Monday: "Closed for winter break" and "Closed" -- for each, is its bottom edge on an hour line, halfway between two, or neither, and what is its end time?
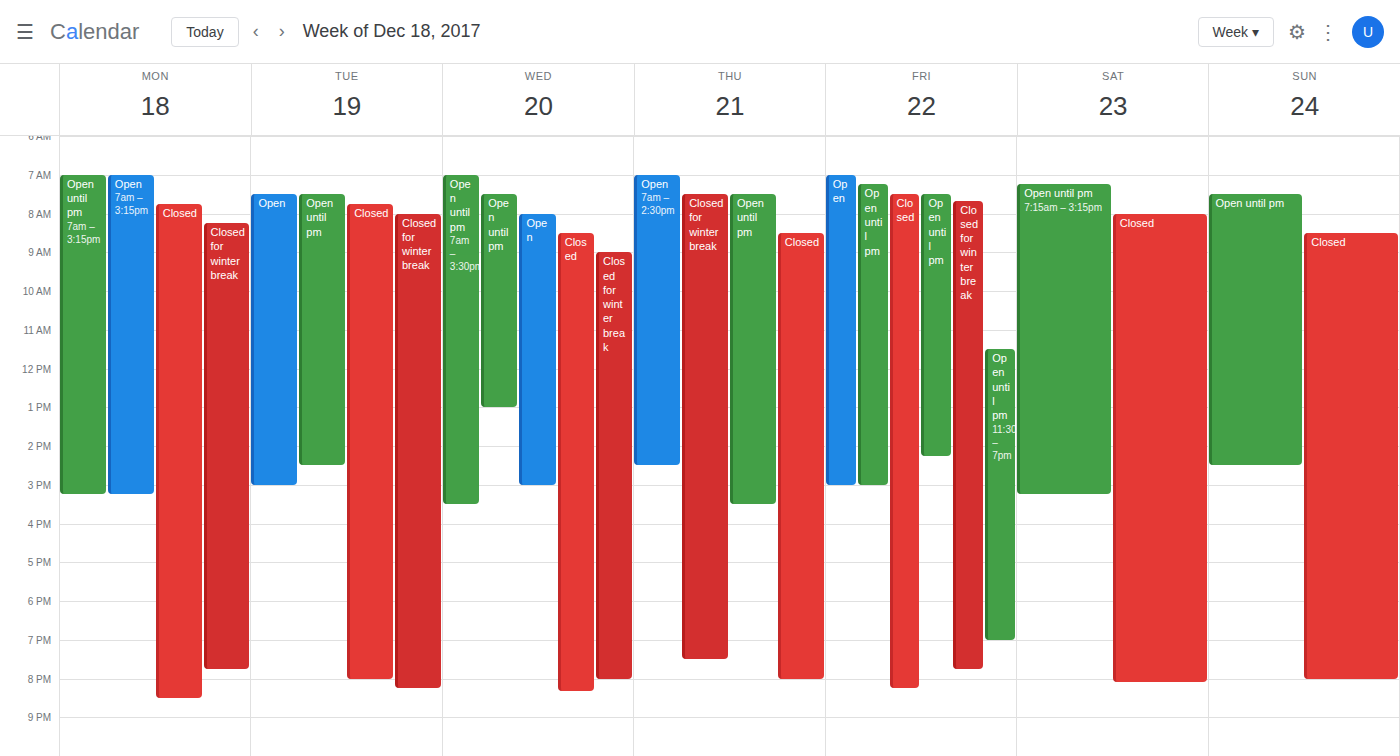
"Closed for winter break": 7:45 PM, neither: three quarters of the way from the 7 PM line to the 8 PM line. "Closed": 8:30 PM, halfway between the 8 PM and 9 PM lines.